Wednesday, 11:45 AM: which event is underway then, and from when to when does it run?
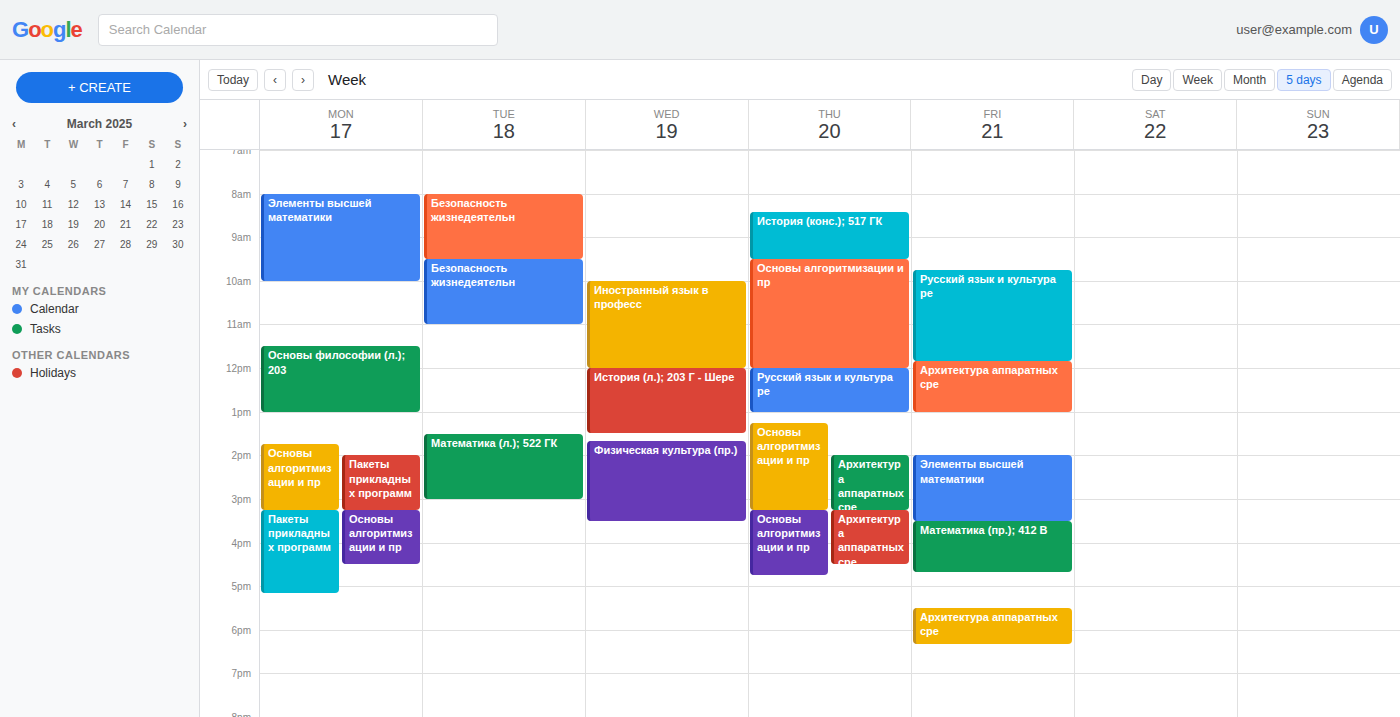
"Иностранный язык в професс", 10:00 AM to 12:00 PM